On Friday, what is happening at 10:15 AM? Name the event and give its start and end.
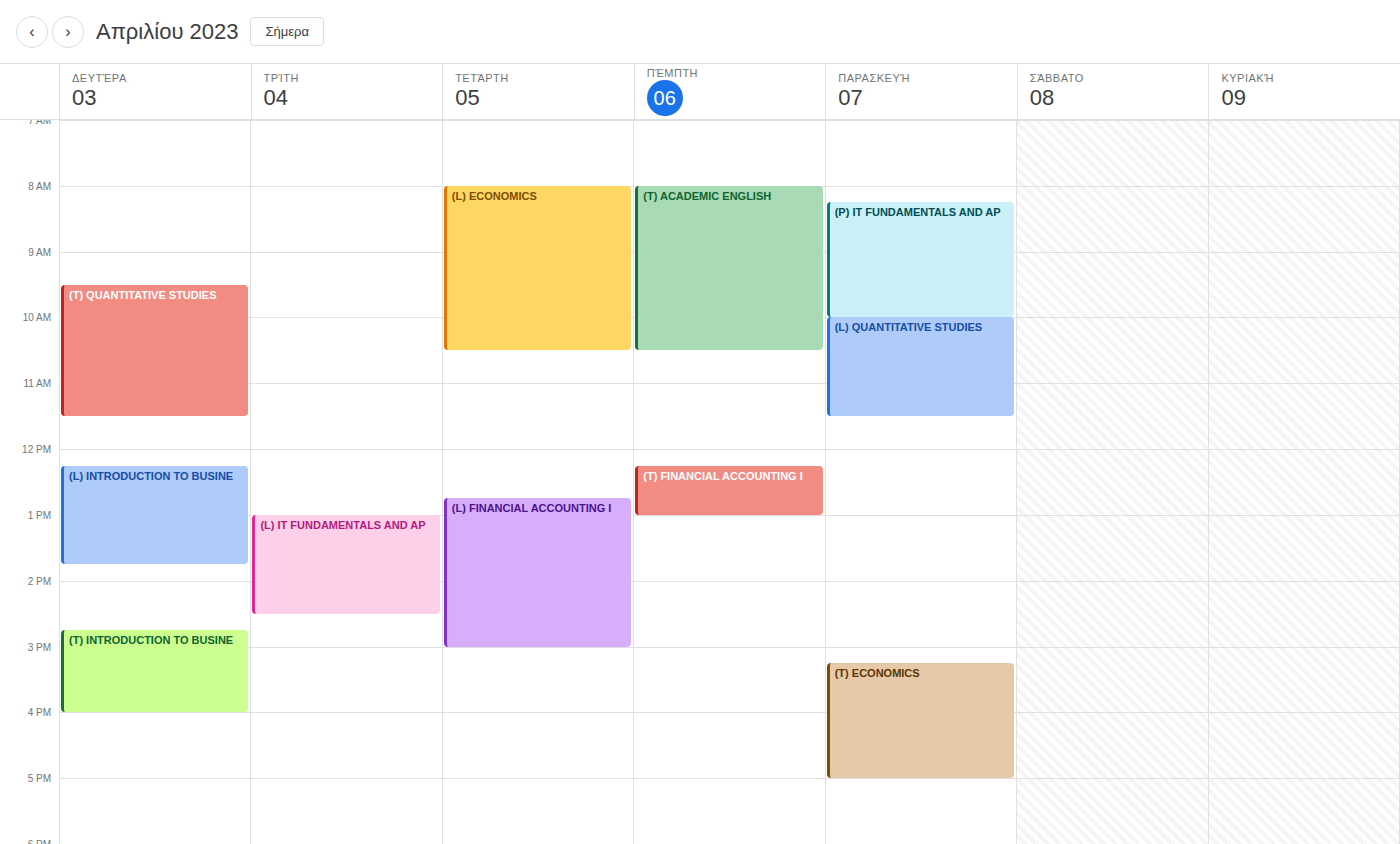
"(L) QUANTITATIVE STUDIES", 10:00 AM to 11:30 AM